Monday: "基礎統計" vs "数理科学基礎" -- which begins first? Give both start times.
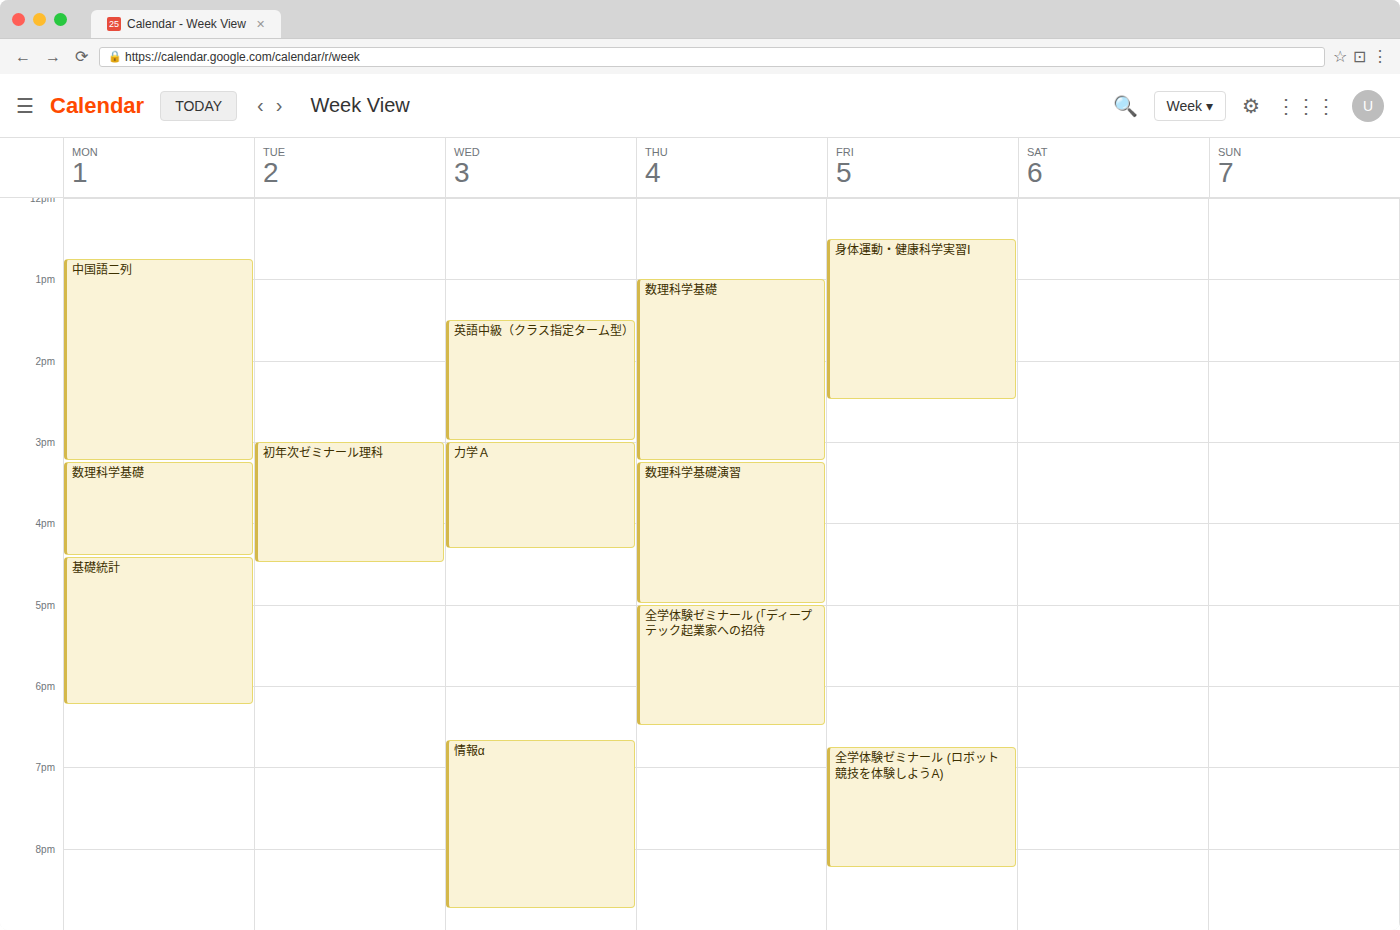
"数理科学基礎" 3:15 PM; "基礎統計" 4:25 PM.